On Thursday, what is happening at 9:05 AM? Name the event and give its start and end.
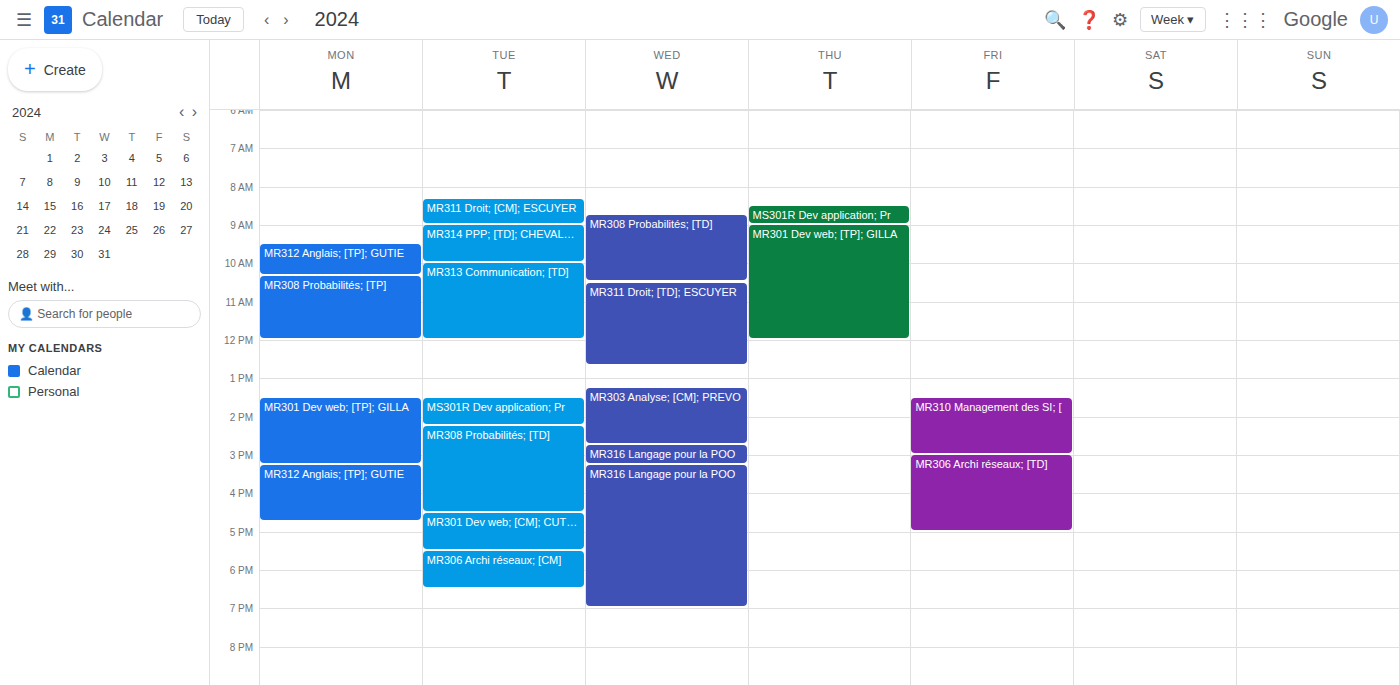
"MR301 Dev web; [TP]; GILLA", 9:00 AM to 12:00 PM